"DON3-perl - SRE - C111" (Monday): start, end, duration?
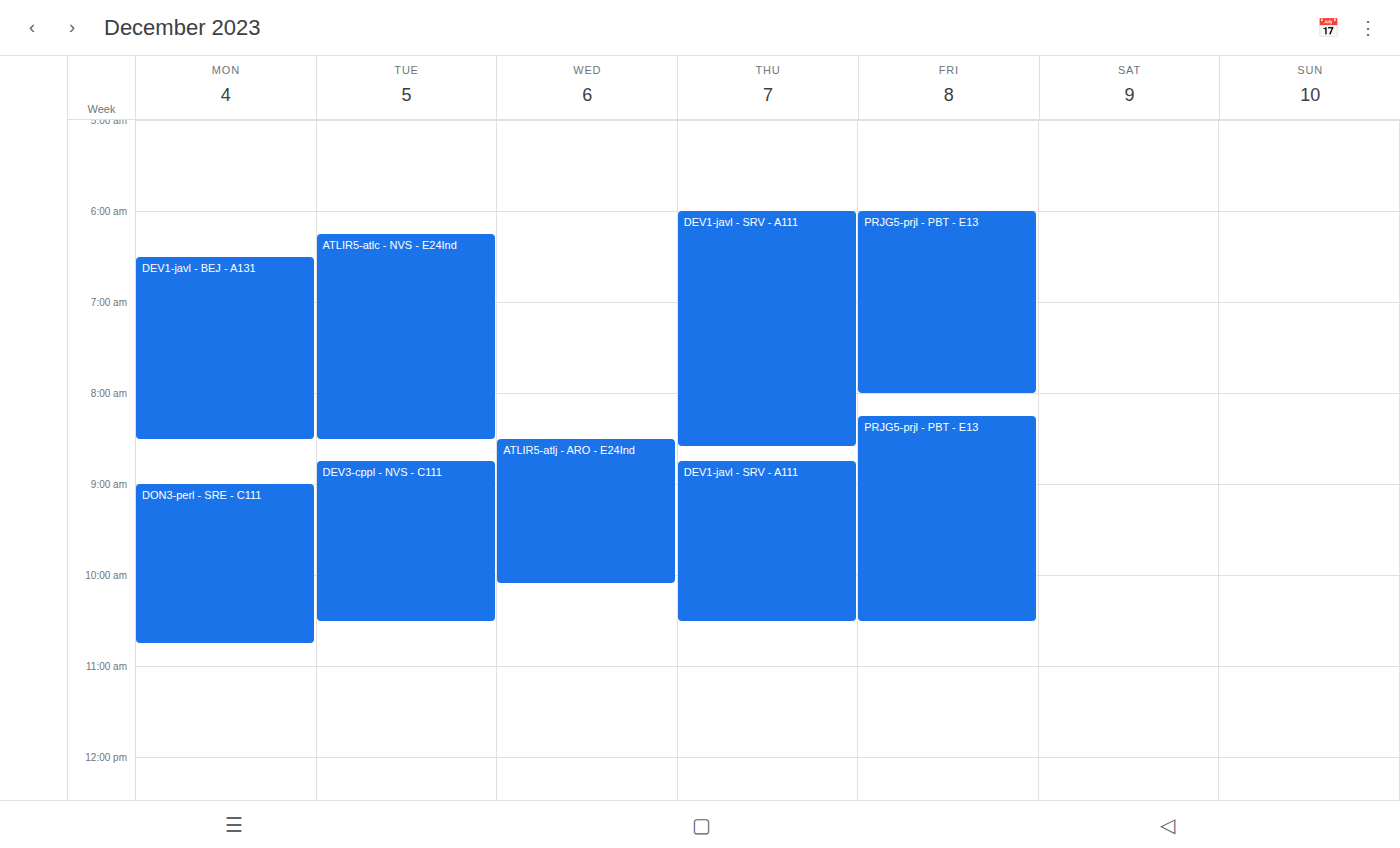
9:00 AM to 10:45 AM, 1 hour 45 minutes